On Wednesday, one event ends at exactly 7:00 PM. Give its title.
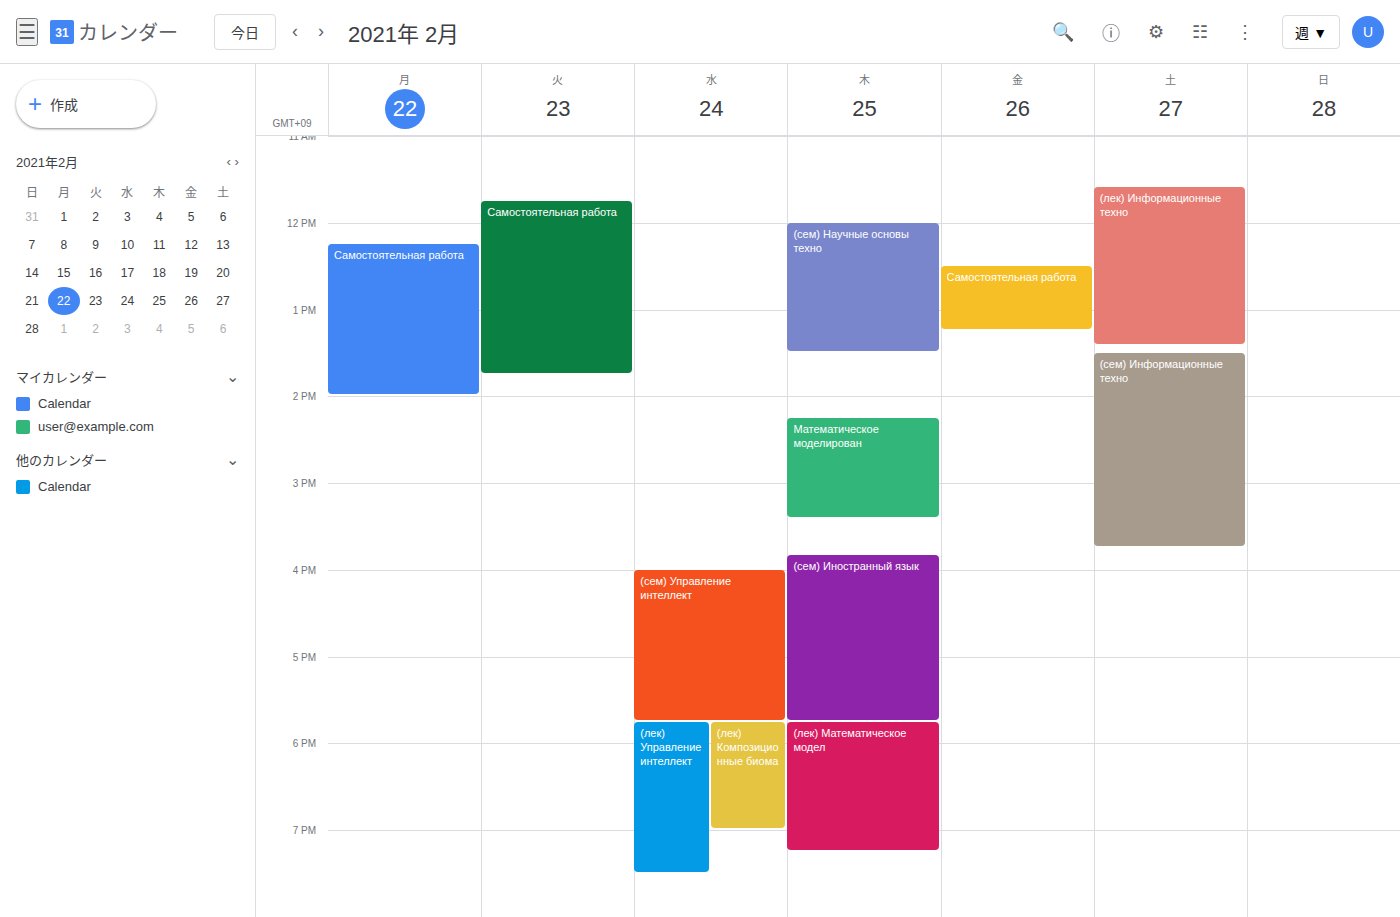
"(лек) Композиционные биома"